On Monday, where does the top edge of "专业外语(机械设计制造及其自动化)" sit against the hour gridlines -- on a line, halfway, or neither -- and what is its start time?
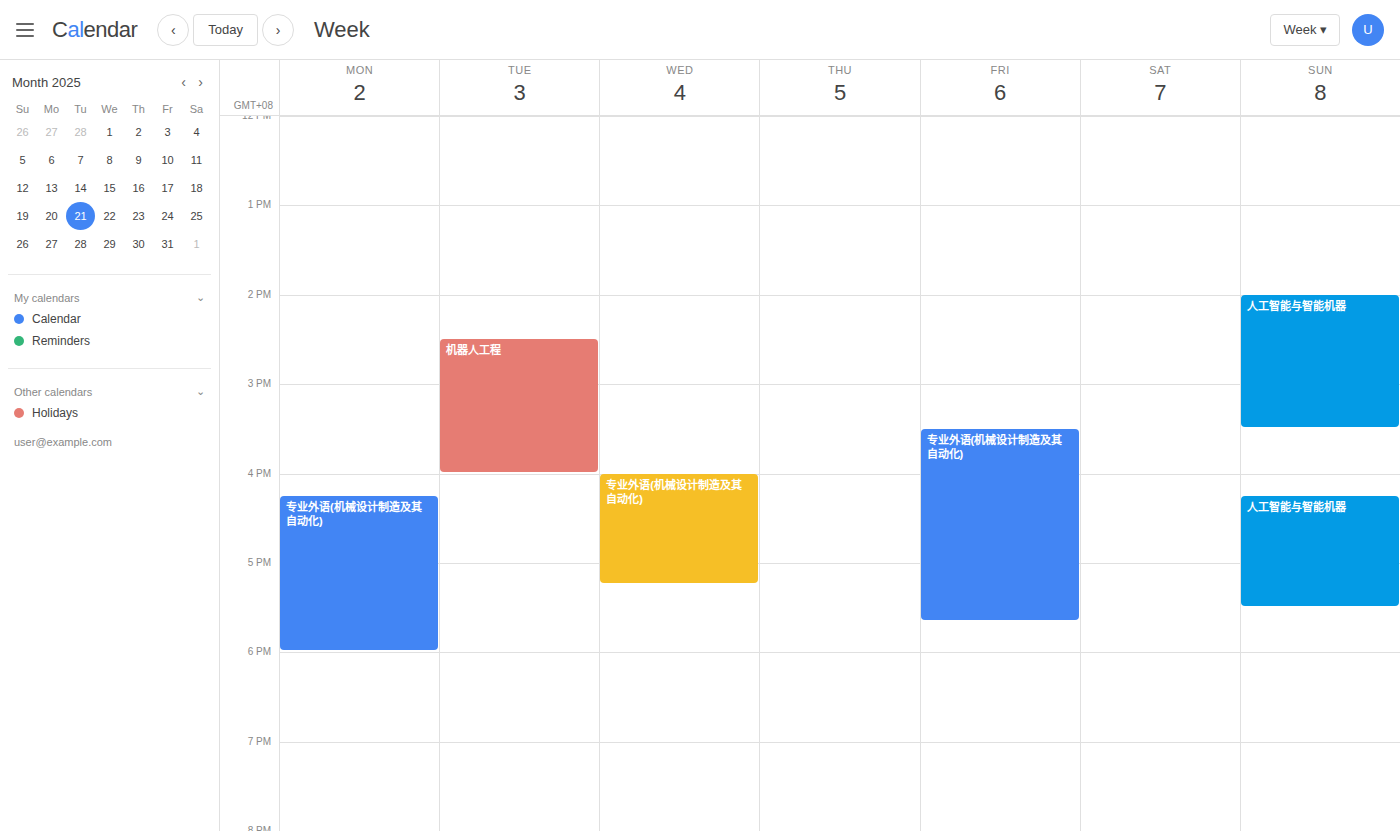
4:15 PM -- neither: a quarter of the way from the 4 PM line to the 5 PM line.